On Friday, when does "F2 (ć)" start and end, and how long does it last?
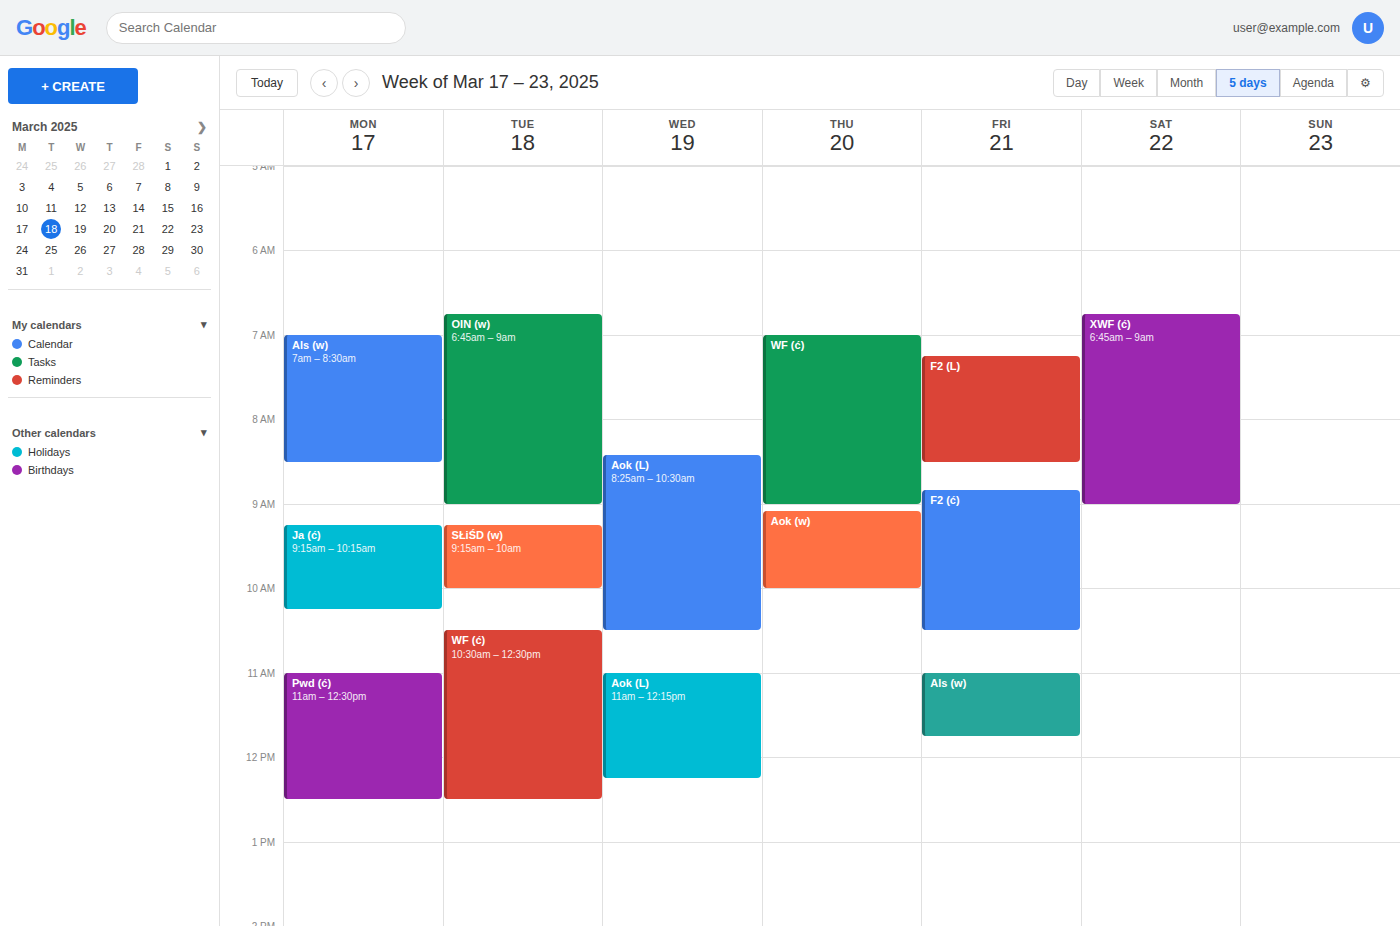
8:50 AM to 10:30 AM, 1 hour 40 minutes